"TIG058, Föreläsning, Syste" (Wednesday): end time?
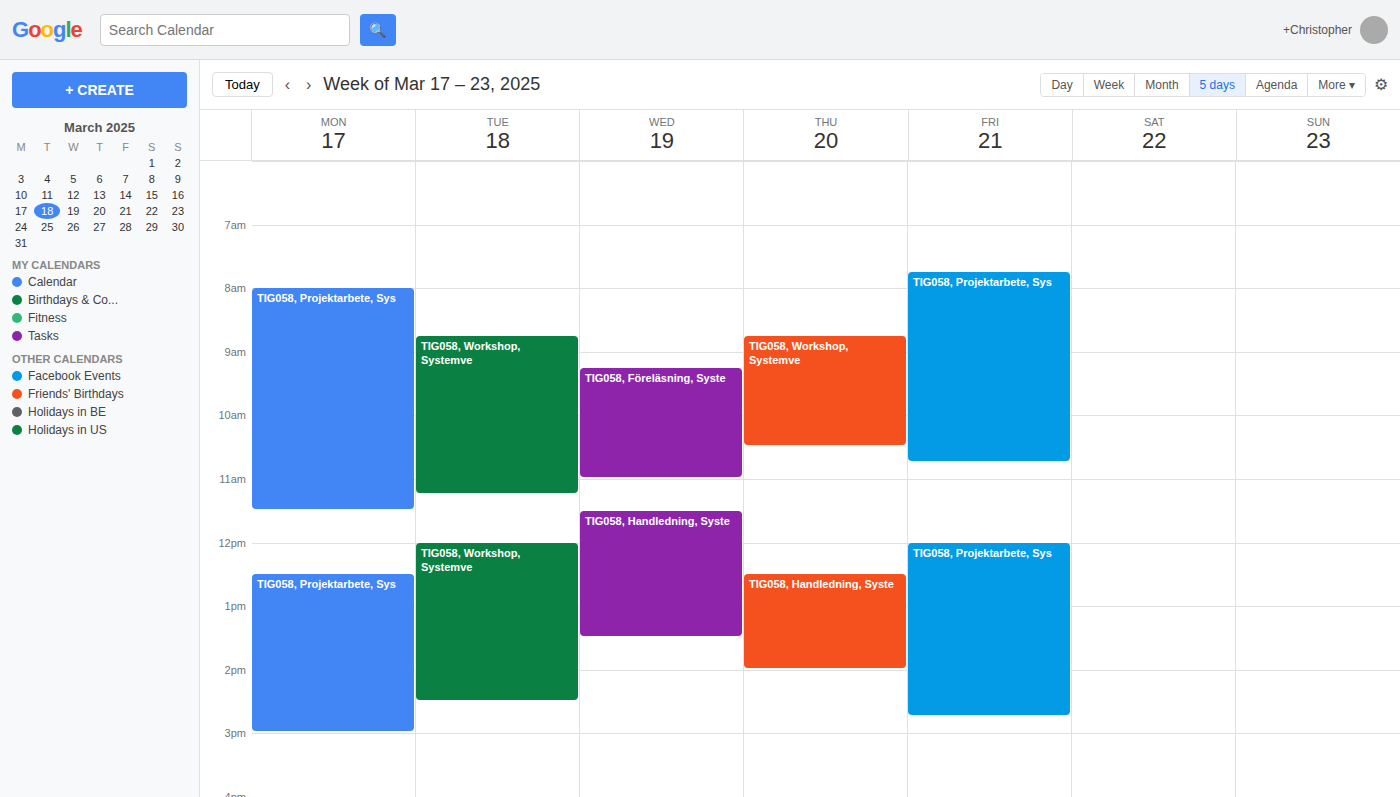
11:00 AM